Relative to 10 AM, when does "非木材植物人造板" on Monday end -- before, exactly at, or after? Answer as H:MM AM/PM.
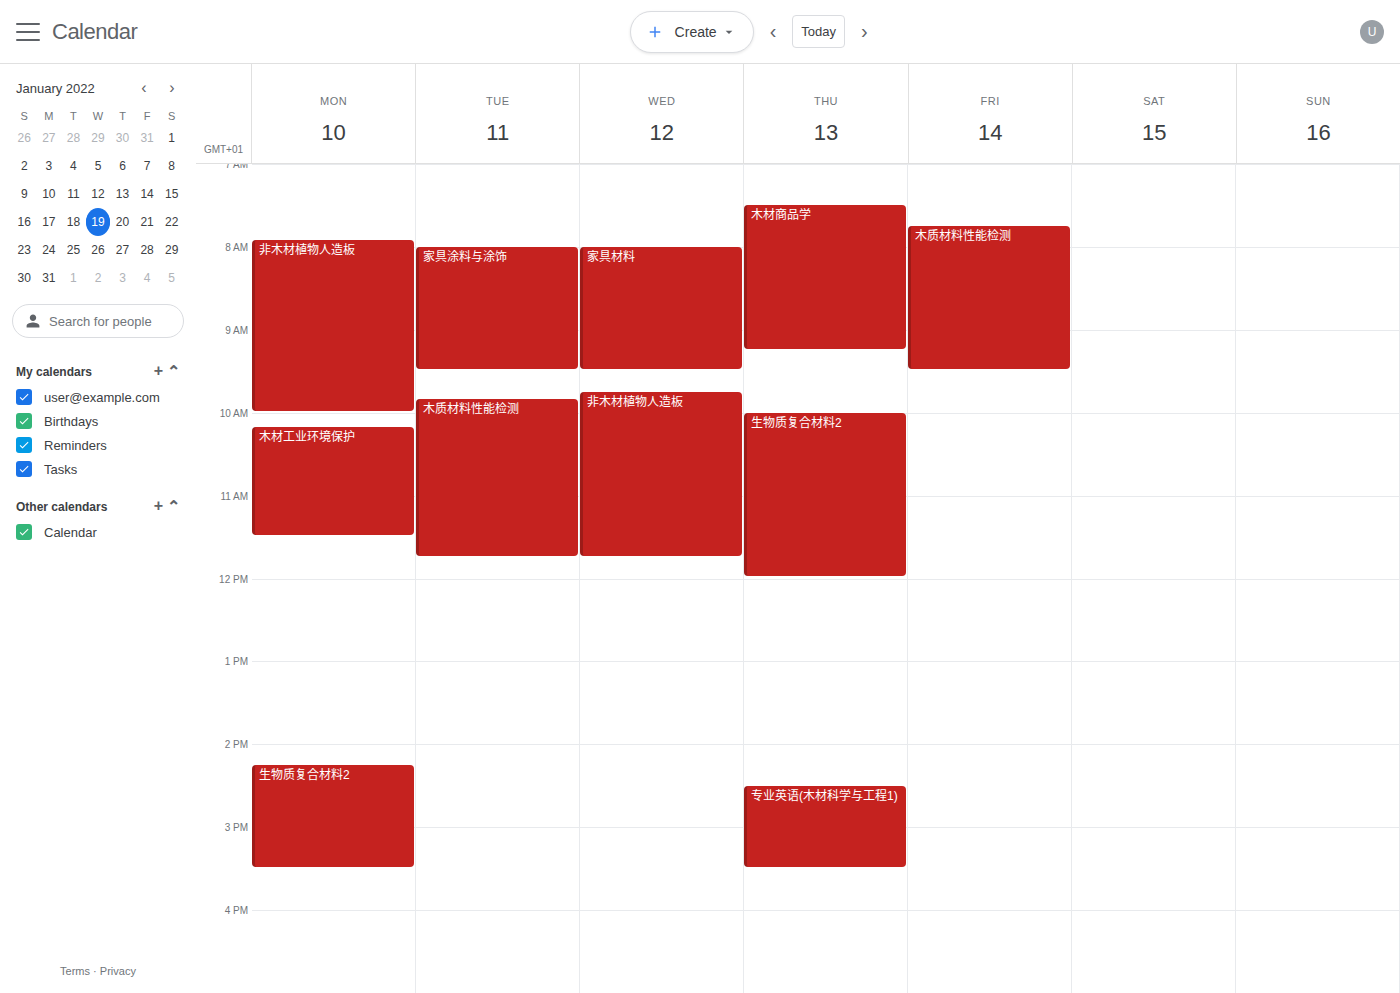
10:00 AM -- exactly at 10 AM, on the 10 AM line.